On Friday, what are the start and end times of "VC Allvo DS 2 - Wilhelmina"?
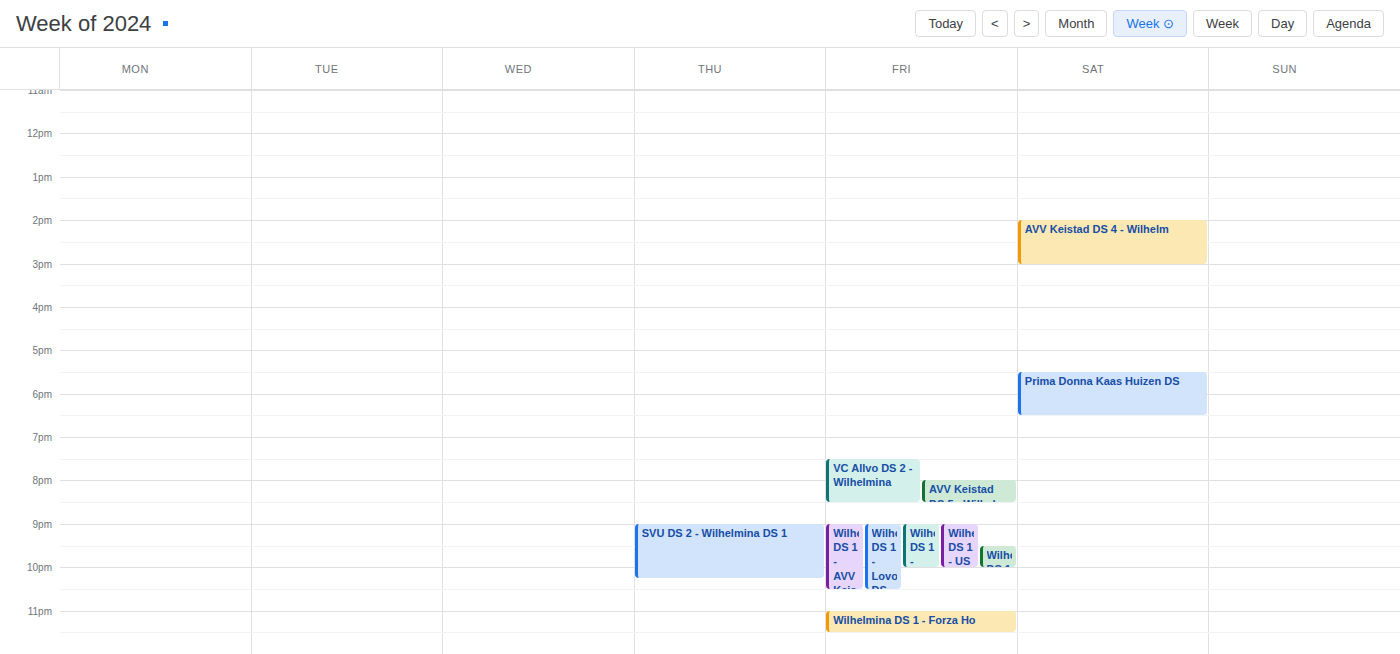
7:30 PM to 8:30 PM